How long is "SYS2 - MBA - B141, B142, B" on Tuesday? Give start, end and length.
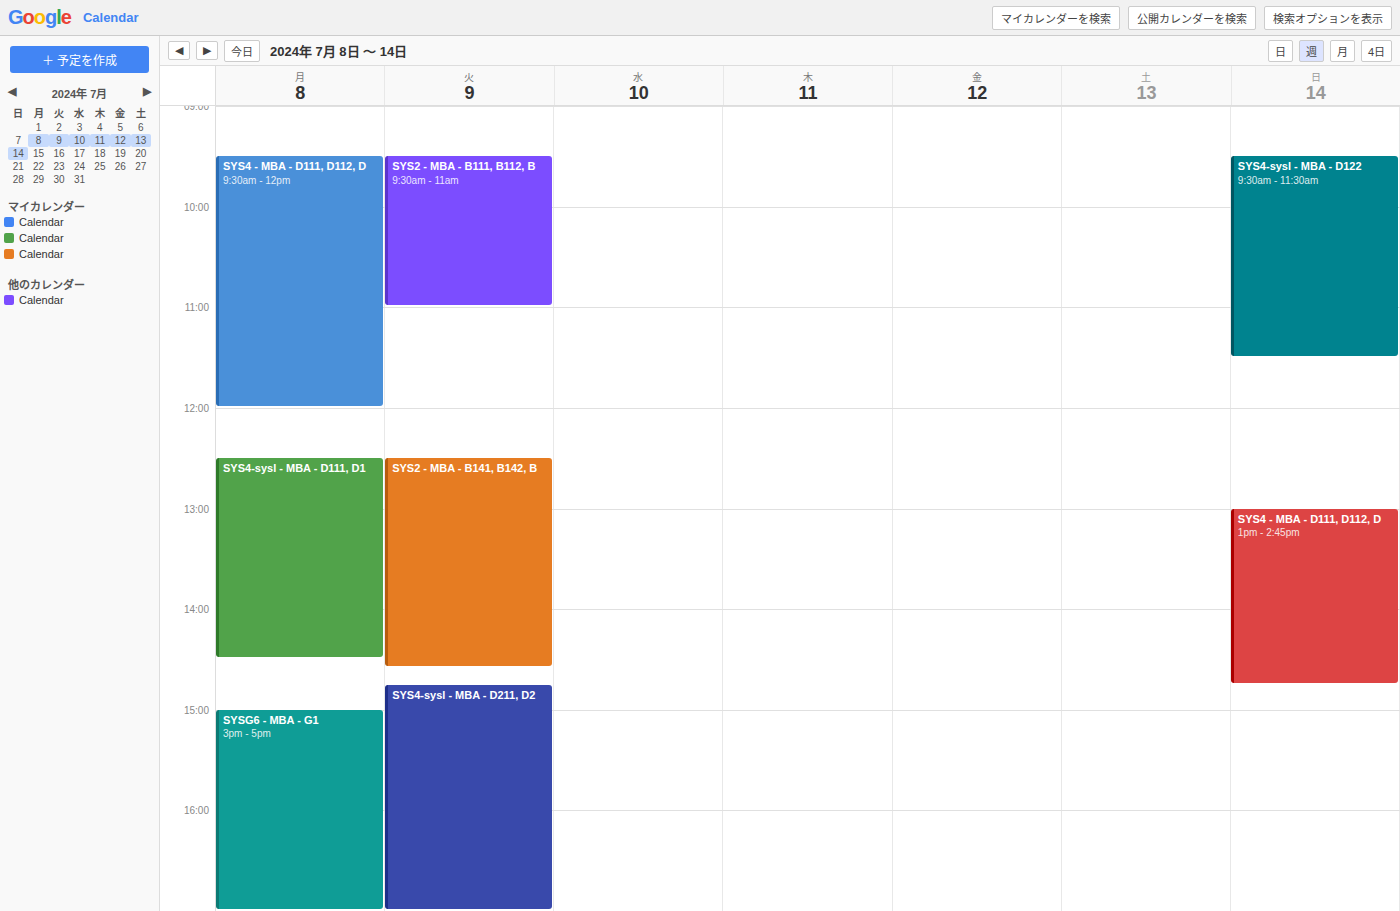
12:30 PM to 2:35 PM, 2 hours 5 minutes